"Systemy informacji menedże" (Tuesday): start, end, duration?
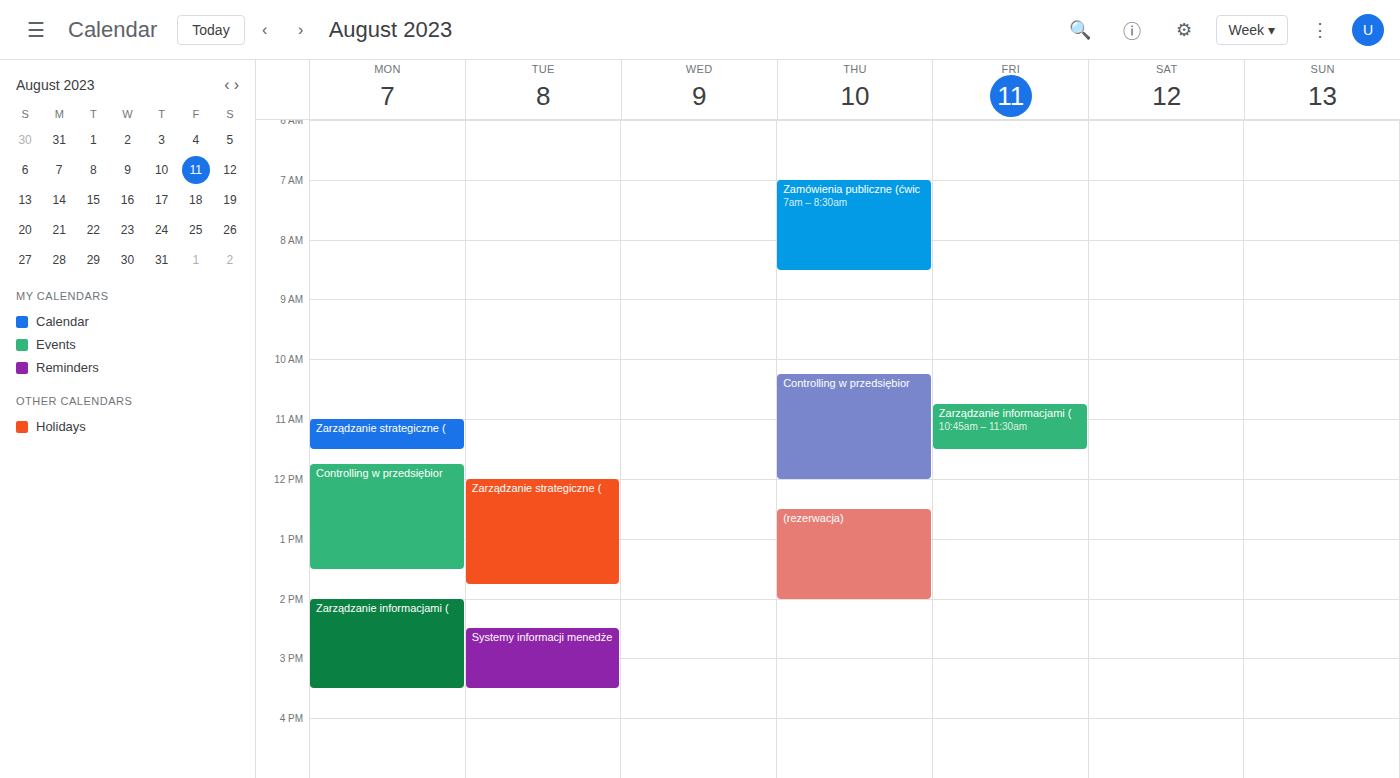
14:30 to 15:30, 1 hour